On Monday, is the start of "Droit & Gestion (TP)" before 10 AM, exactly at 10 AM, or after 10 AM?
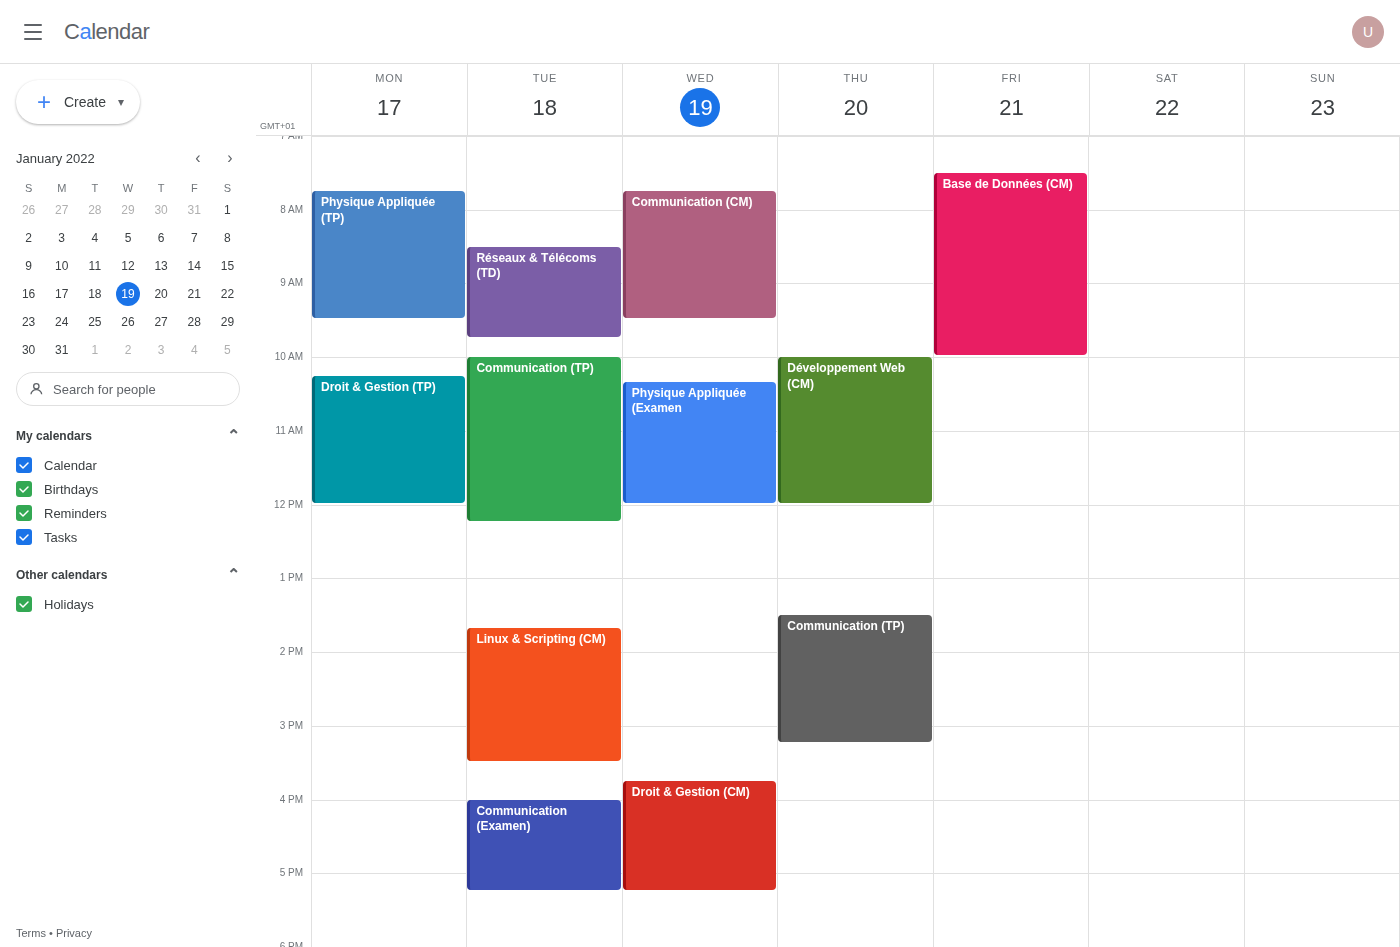
10:15 AM -- after 10 AM, 15 minutes below the 10 AM line.